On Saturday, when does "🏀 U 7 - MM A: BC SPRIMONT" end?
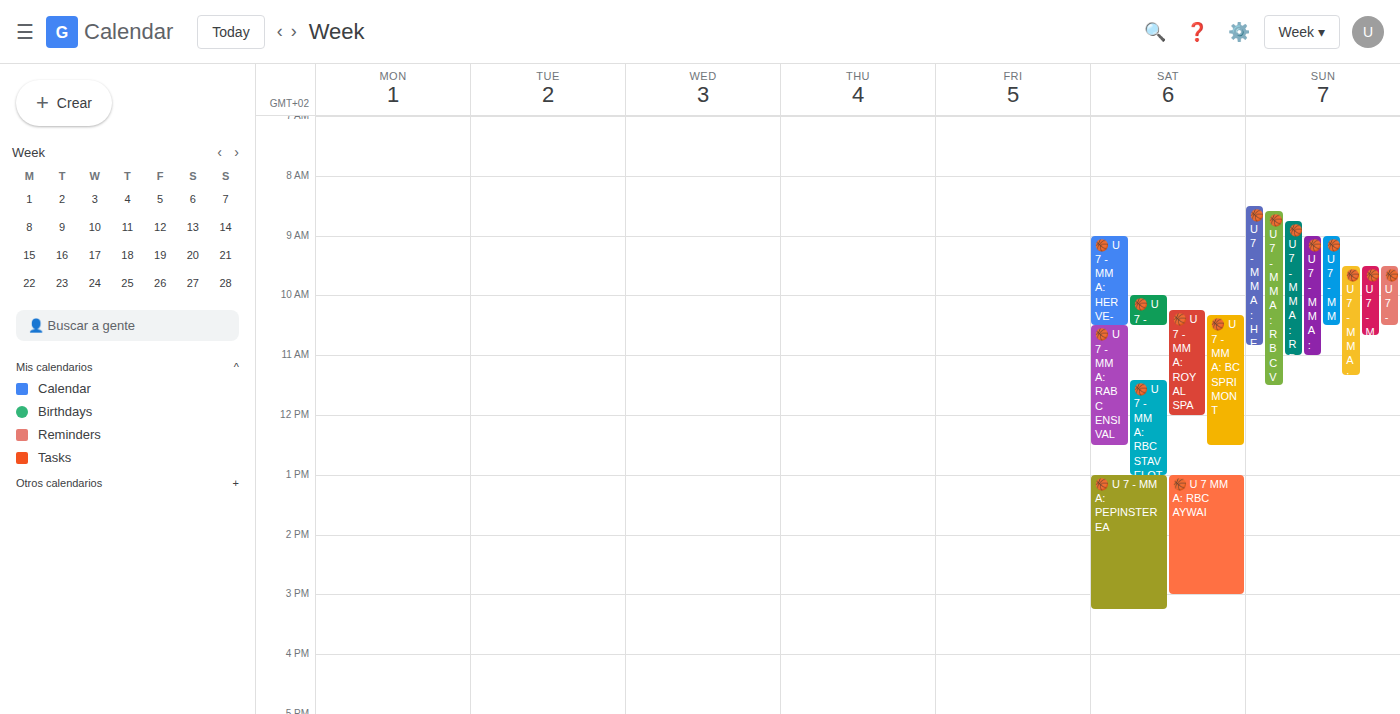
12:30